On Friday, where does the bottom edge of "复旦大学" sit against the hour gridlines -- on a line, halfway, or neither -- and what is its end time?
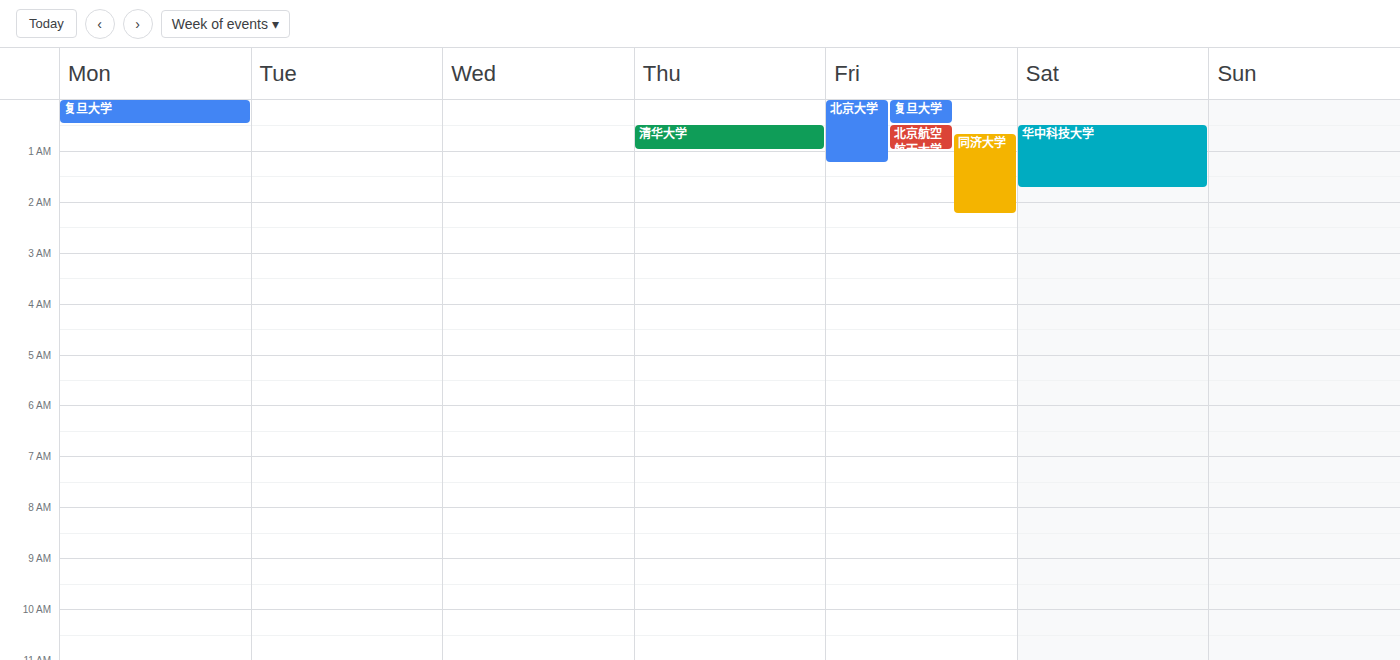
12:30 AM -- halfway between the 12 AM and 1 AM lines.